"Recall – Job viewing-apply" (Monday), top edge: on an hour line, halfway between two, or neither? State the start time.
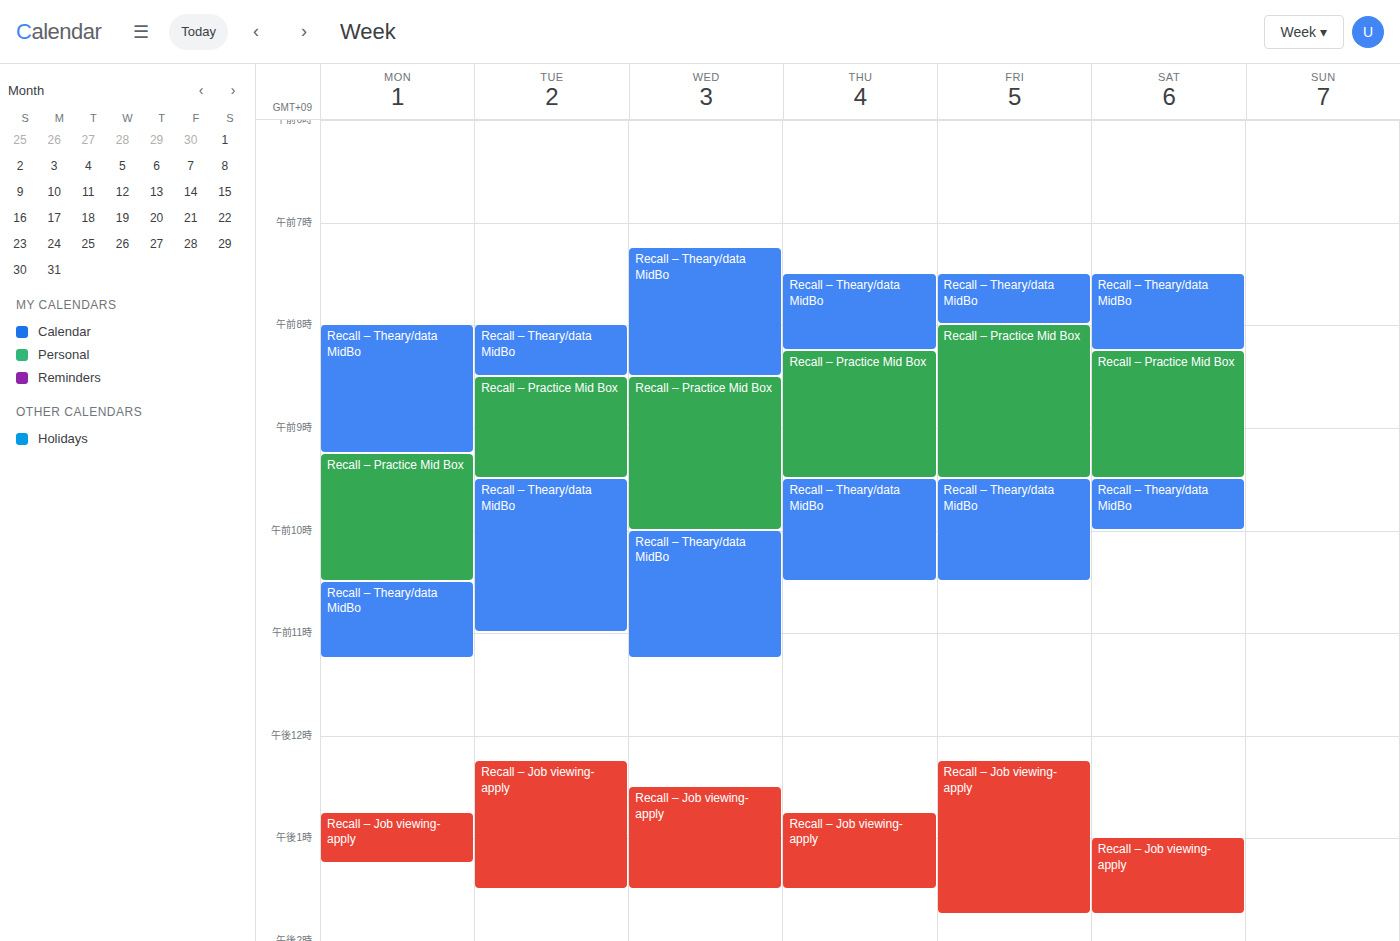
12:45 -- neither: three quarters of the way from the 12:00 line to the 13:00 line.